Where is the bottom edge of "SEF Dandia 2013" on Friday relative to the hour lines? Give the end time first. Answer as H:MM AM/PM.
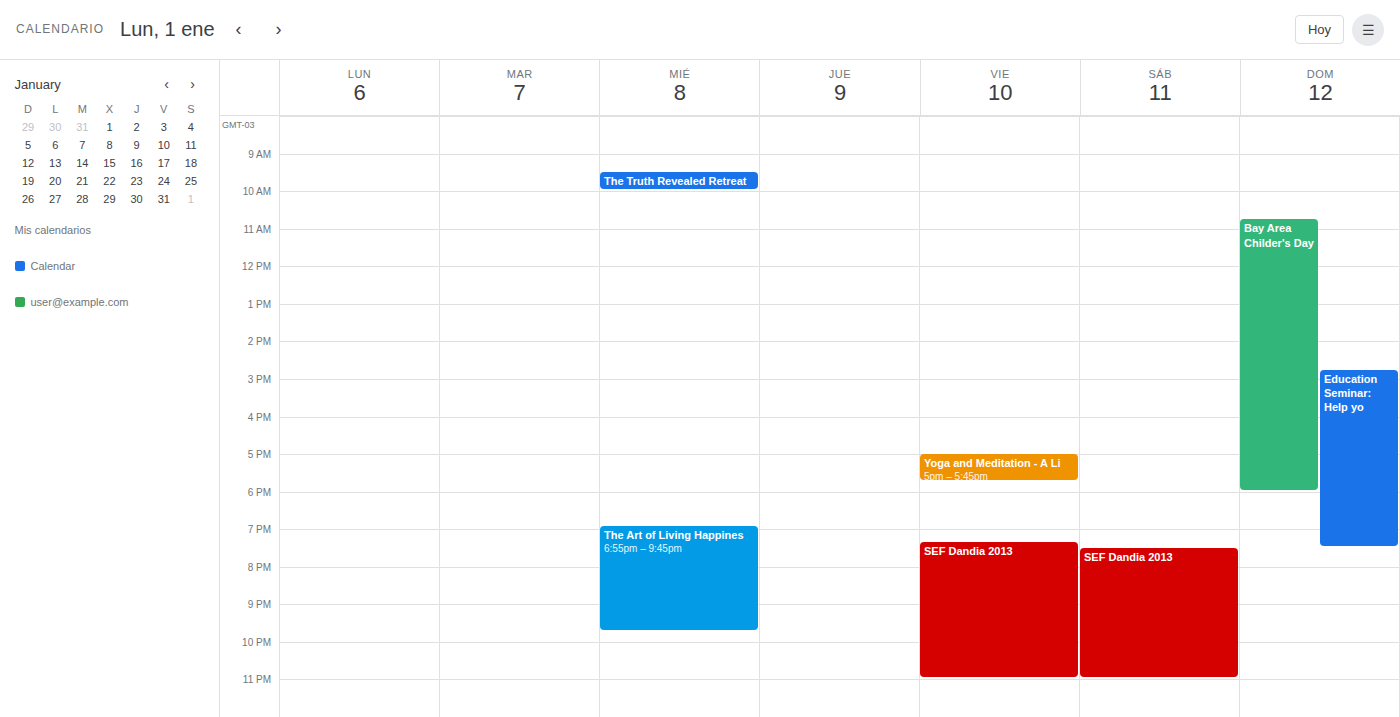
11:00 PM -- exactly on the 11 PM line.